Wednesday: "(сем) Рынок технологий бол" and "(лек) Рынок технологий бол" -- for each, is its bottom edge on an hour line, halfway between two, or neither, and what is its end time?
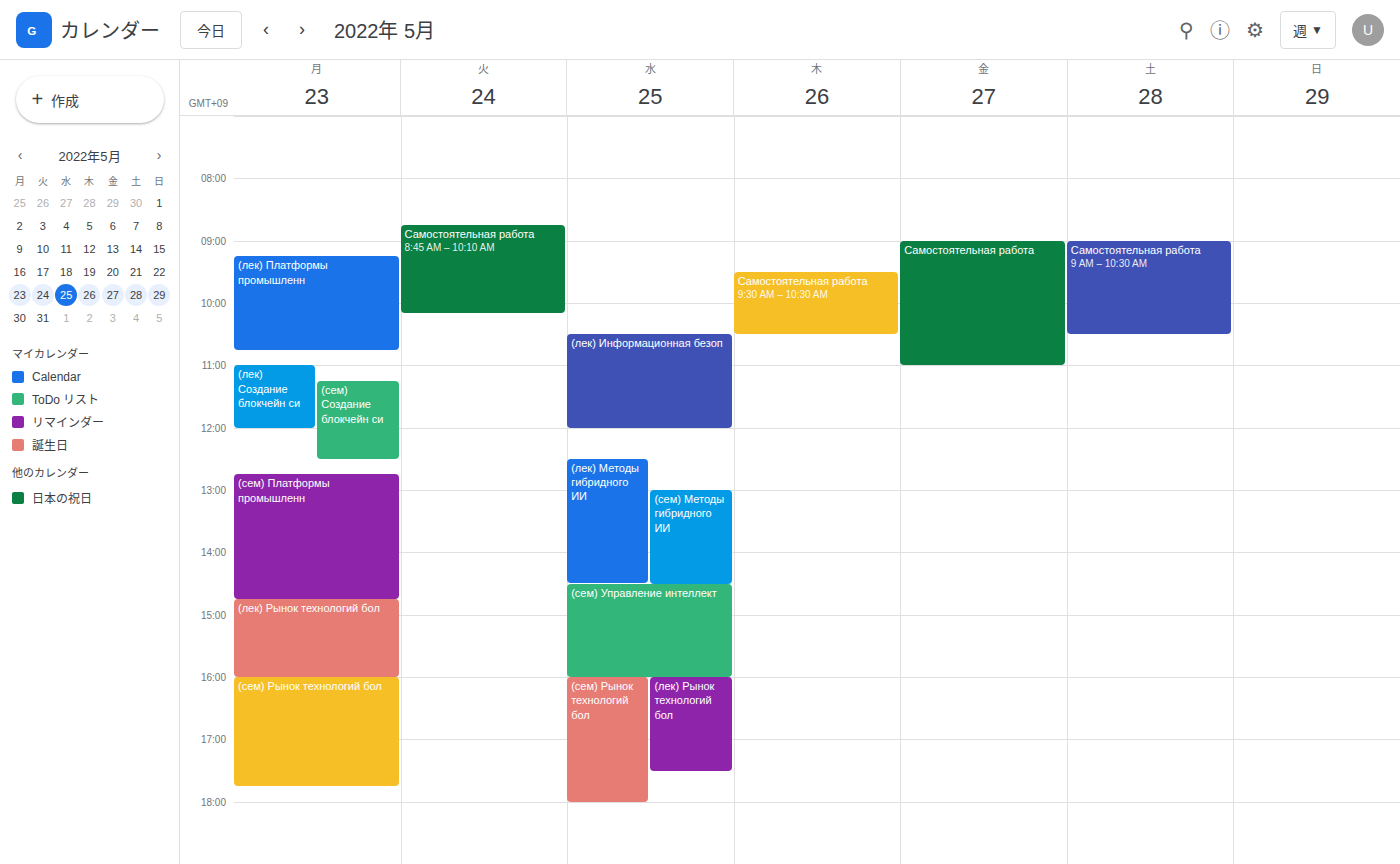
"(сем) Рынок технологий бол": 6:00 PM, exactly on the 6 PM line. "(лек) Рынок технологий бол": 5:30 PM, halfway between the 5 PM and 6 PM lines.